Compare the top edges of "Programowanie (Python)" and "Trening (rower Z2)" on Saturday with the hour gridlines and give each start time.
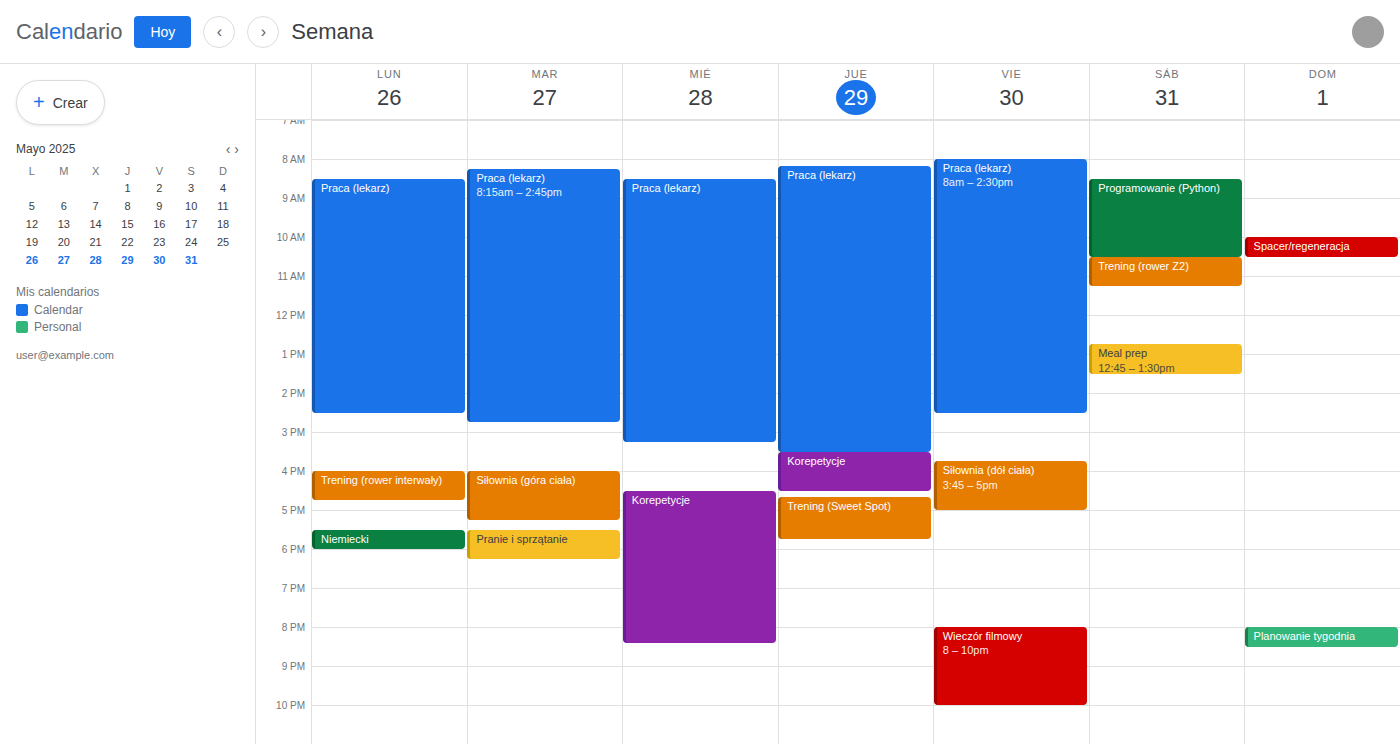
"Programowanie (Python)": 8:30 AM, halfway between the 8 AM and 9 AM lines. "Trening (rower Z2)": 10:30 AM, halfway between the 10 AM and 11 AM lines.